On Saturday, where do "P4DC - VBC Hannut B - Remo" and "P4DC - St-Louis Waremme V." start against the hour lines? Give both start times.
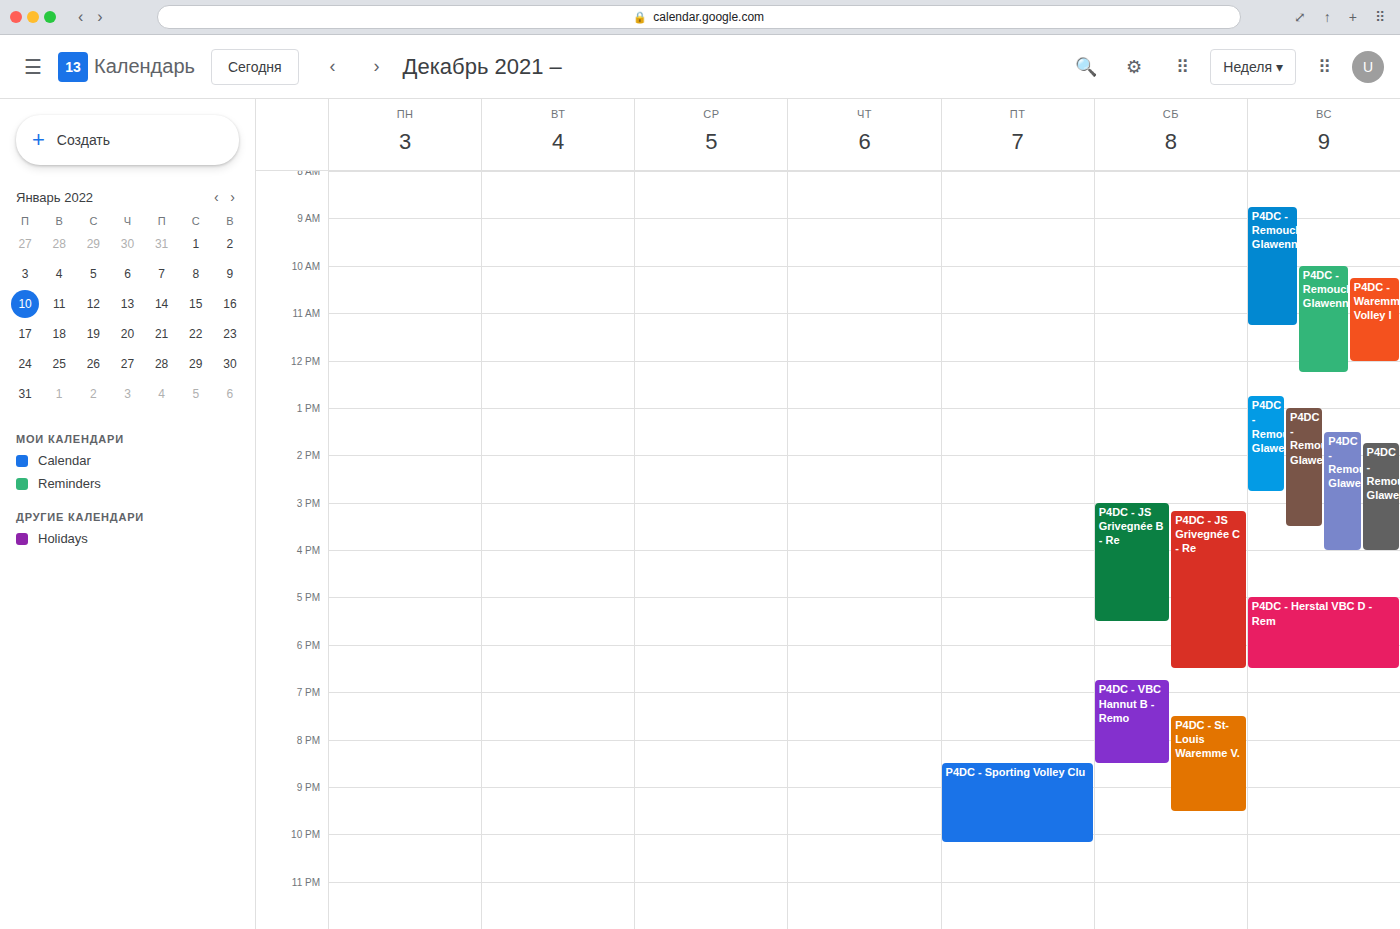
"P4DC - VBC Hannut B - Remo": 6:45 PM, neither: three quarters of the way from the 6 PM line to the 7 PM line. "P4DC - St-Louis Waremme V.": 7:30 PM, halfway between the 7 PM and 8 PM lines.